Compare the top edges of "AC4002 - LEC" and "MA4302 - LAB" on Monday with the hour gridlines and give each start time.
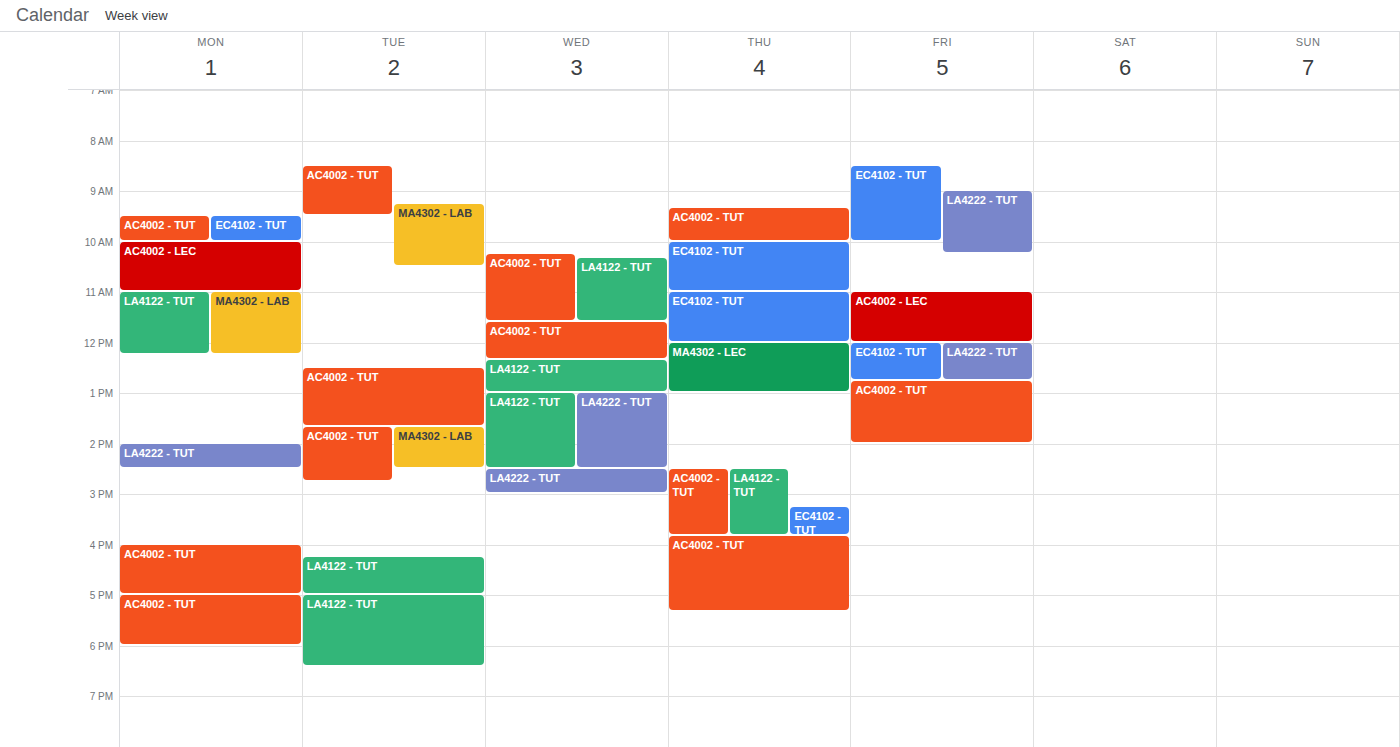
"AC4002 - LEC": 10:00 AM, exactly on the 10 AM line. "MA4302 - LAB": 11:00 AM, exactly on the 11 AM line.